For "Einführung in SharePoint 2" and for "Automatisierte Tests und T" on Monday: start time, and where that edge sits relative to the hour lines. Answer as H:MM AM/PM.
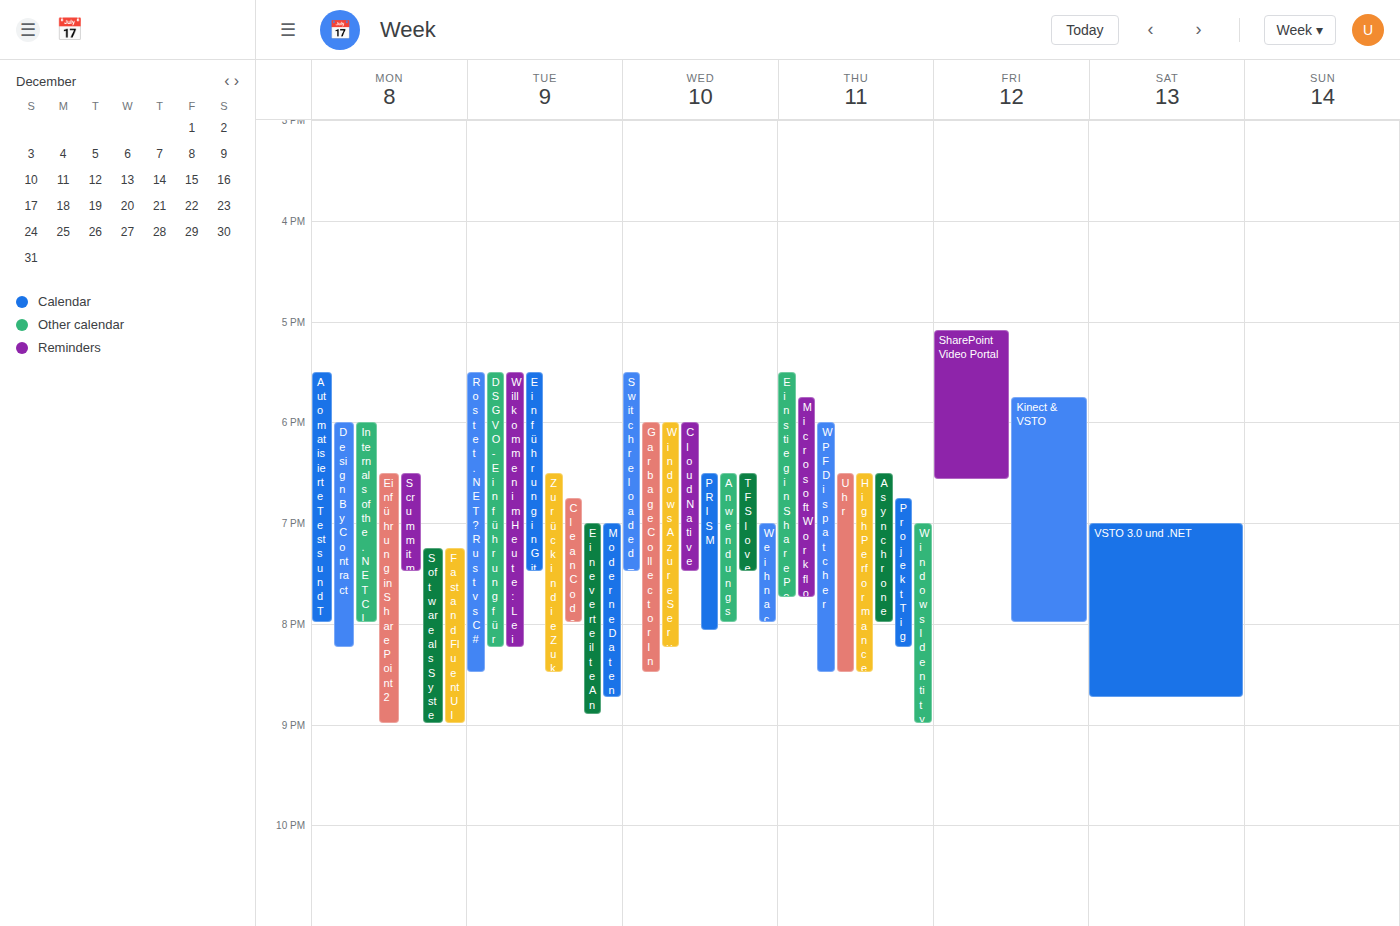
"Einführung in SharePoint 2": 6:30 PM, halfway between the 6 PM and 7 PM lines. "Automatisierte Tests und T": 5:30 PM, halfway between the 5 PM and 6 PM lines.